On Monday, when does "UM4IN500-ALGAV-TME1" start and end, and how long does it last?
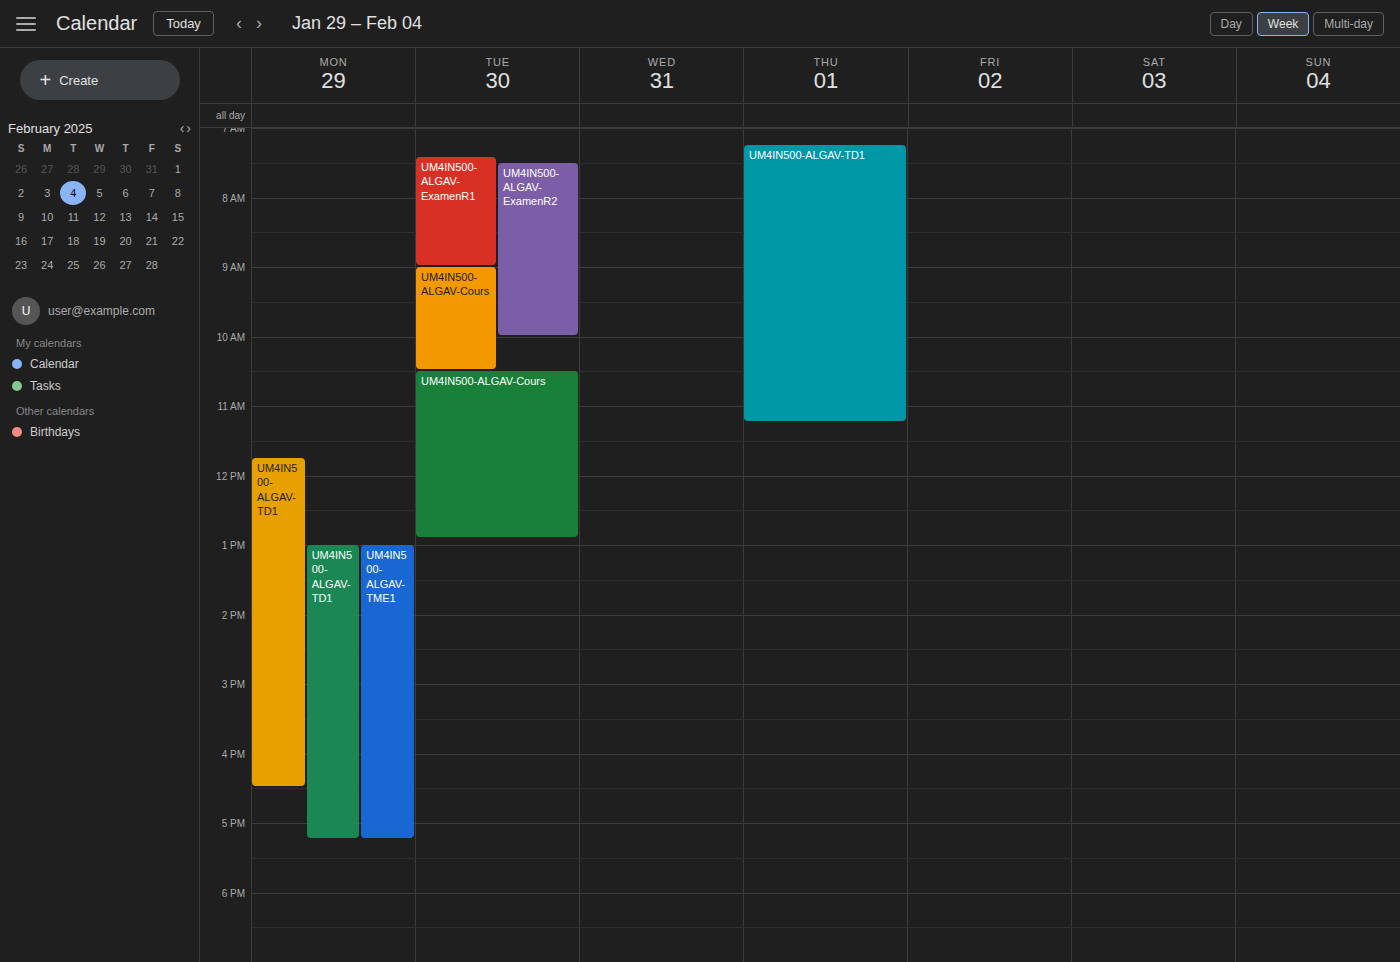
1:00 PM to 5:15 PM, 4 hours 15 minutes